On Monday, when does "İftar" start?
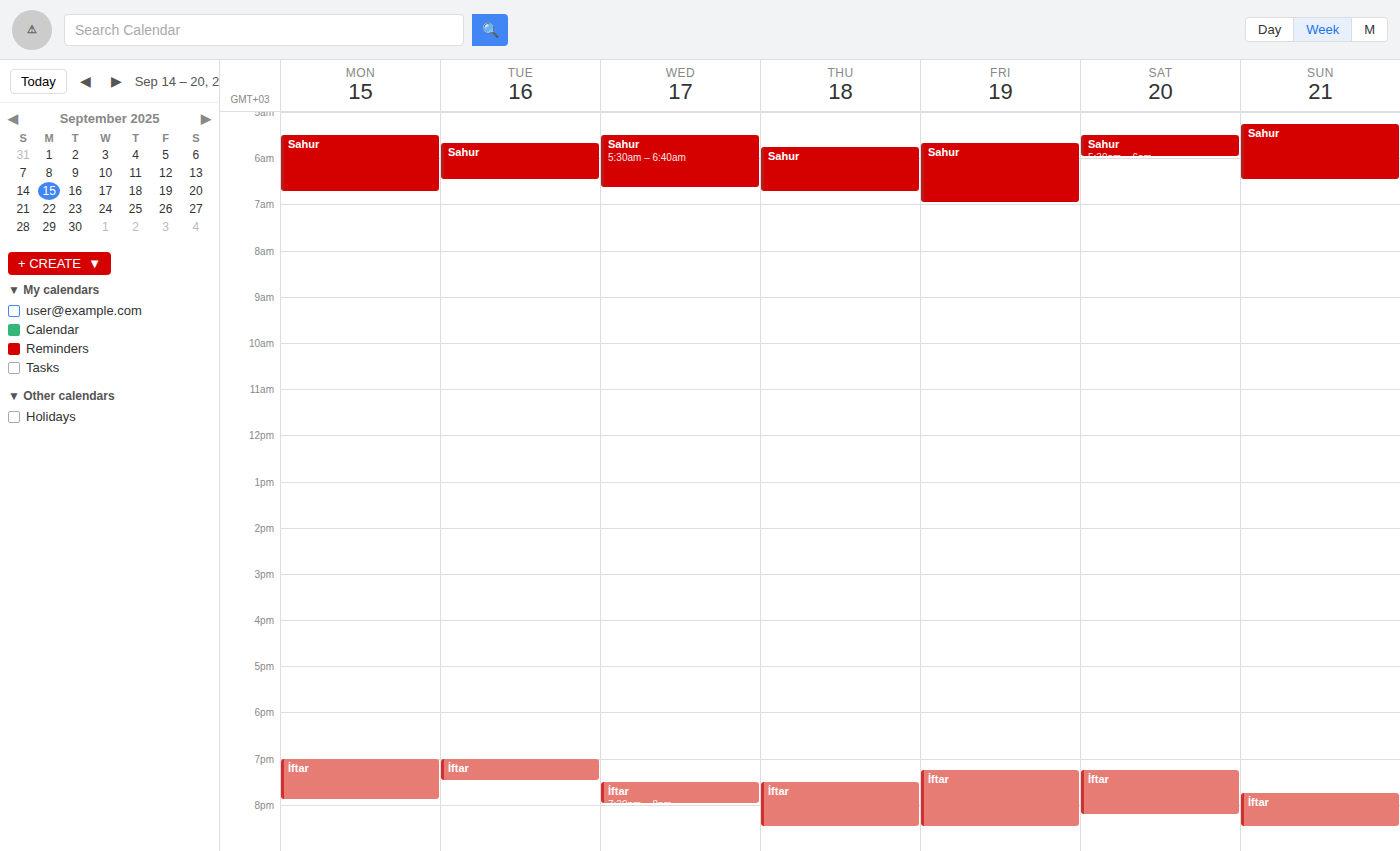
7:00 PM